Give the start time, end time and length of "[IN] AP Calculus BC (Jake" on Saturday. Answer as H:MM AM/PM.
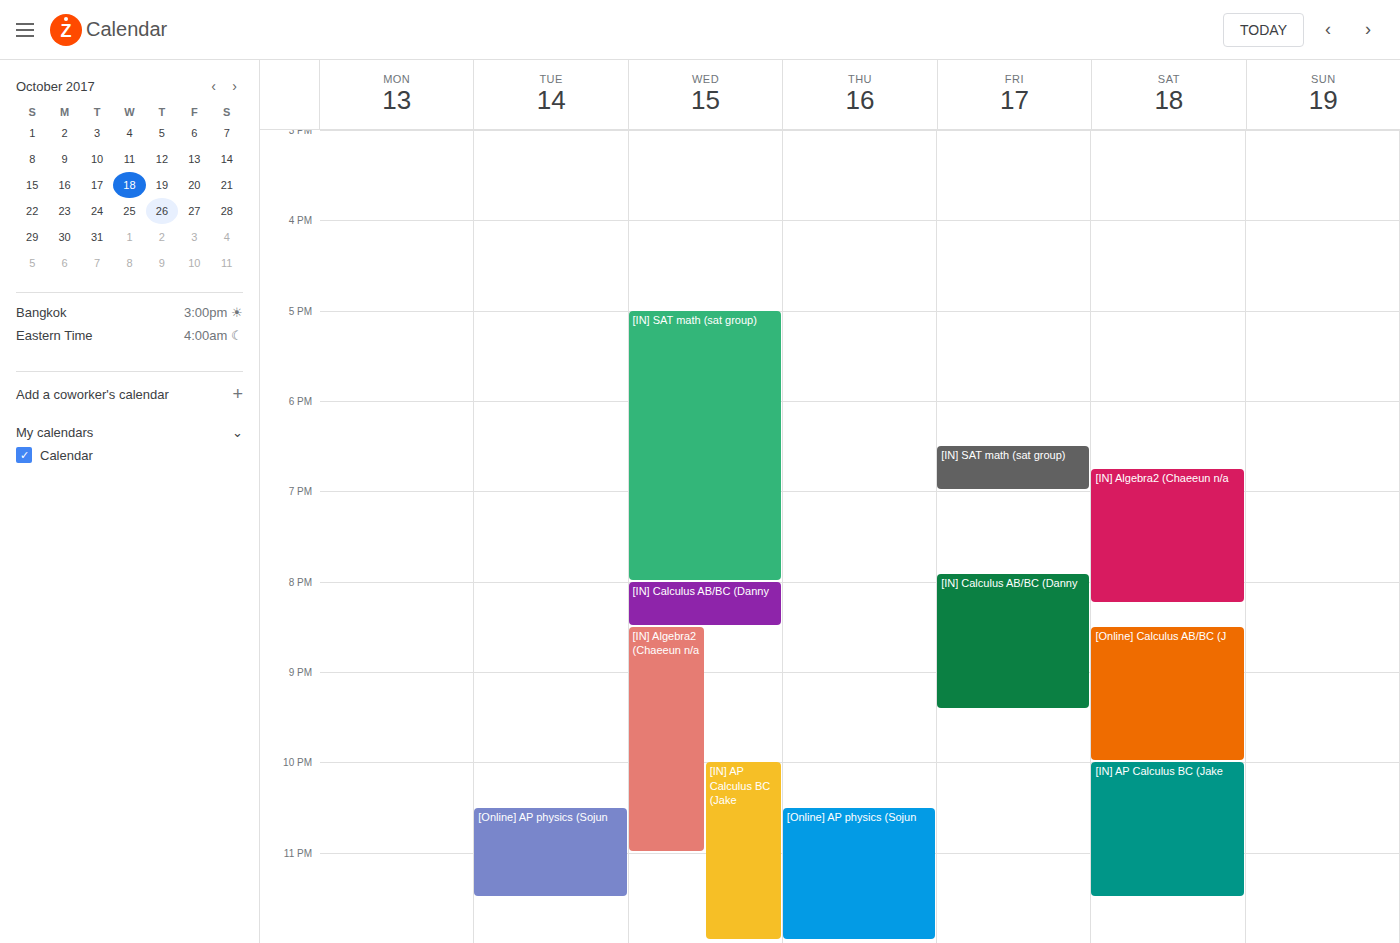
10:00 PM to 11:30 PM, 1 hour 30 minutes